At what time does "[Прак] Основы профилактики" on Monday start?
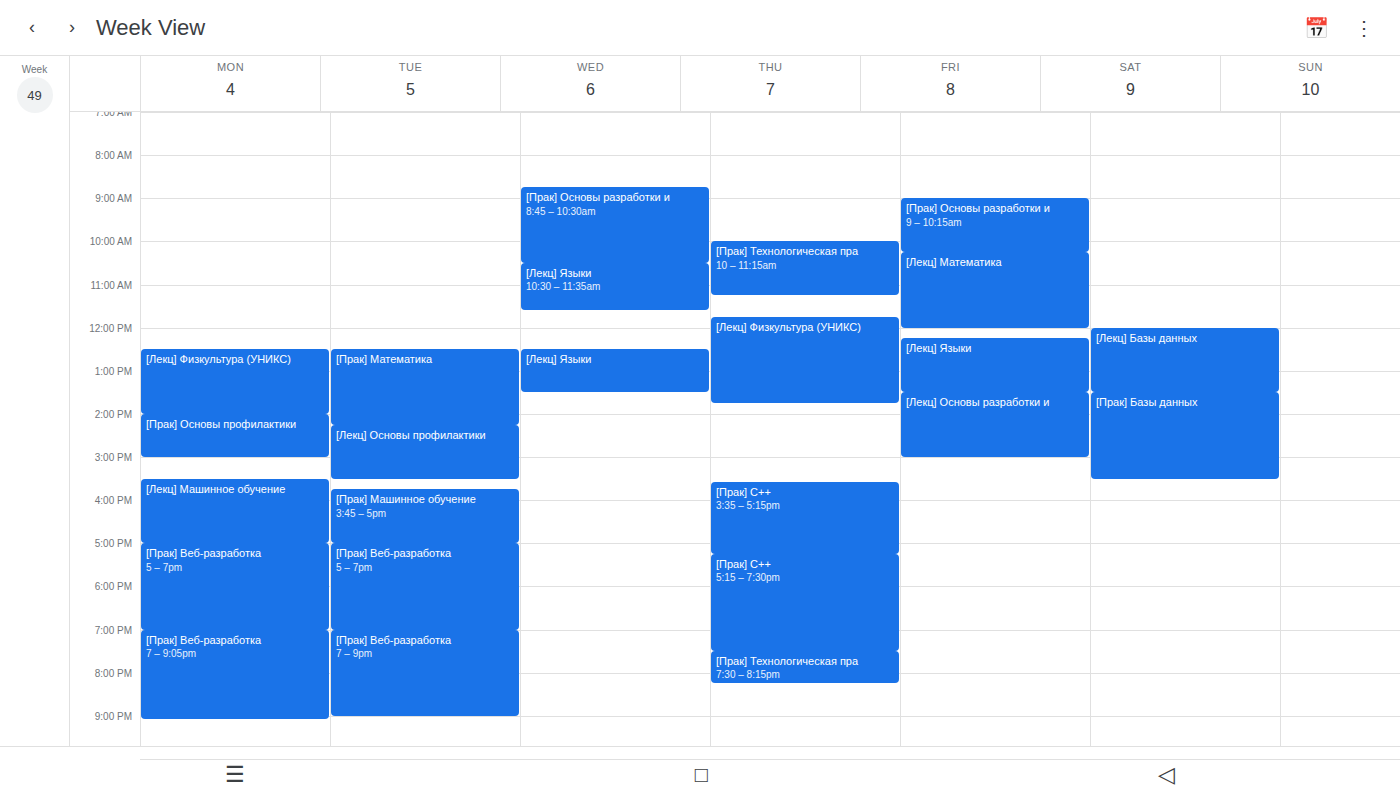
2:00 PM